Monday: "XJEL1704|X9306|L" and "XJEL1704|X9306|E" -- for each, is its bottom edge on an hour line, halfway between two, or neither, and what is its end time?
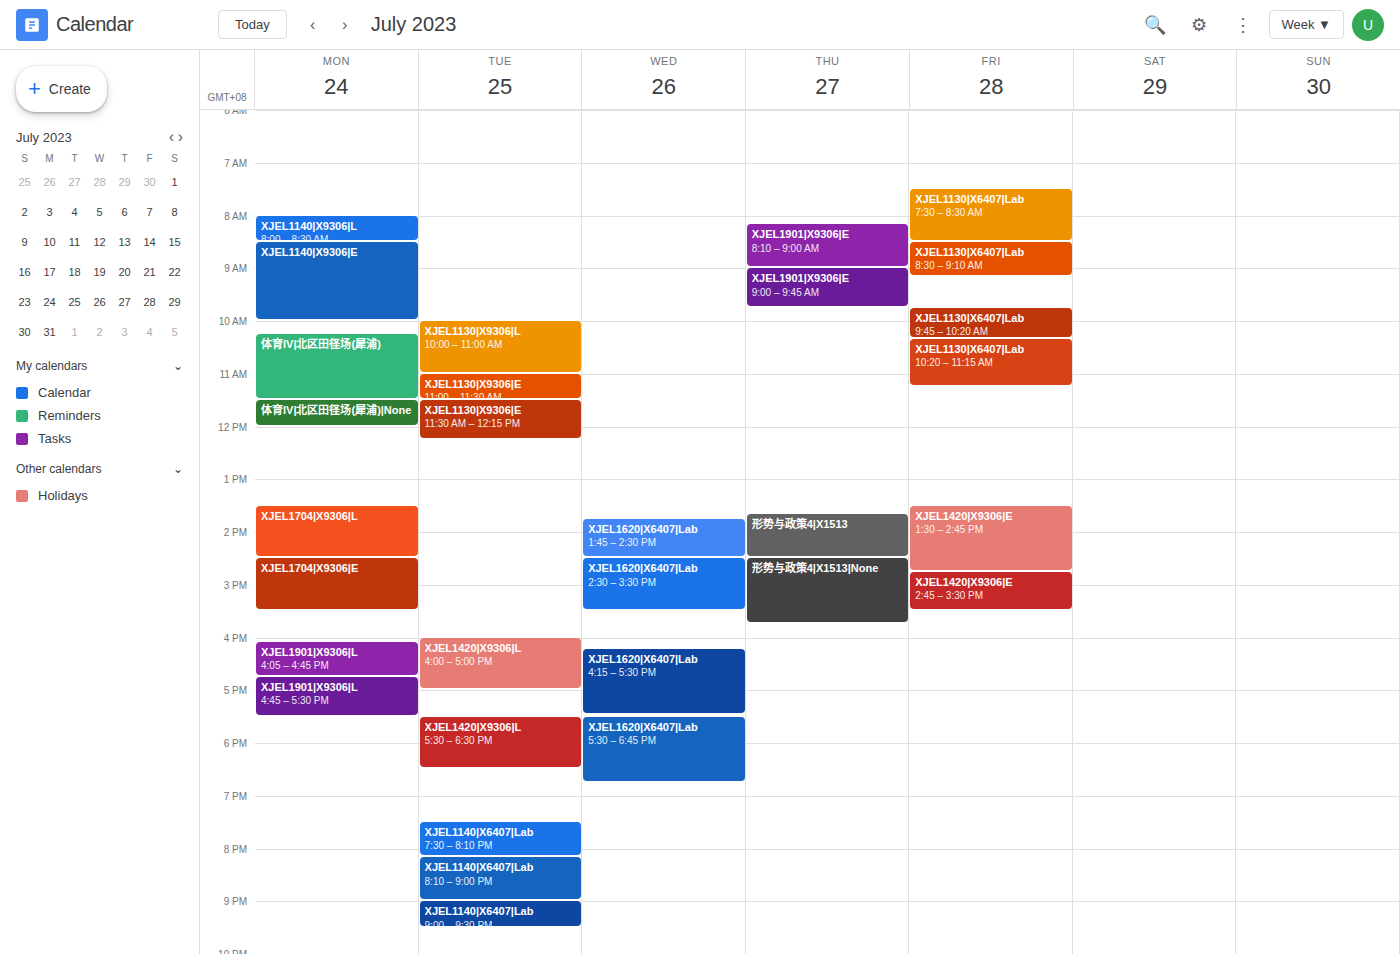
"XJEL1704|X9306|L": 14:30, halfway between the 14:00 and 15:00 lines. "XJEL1704|X9306|E": 15:30, halfway between the 15:00 and 16:00 lines.